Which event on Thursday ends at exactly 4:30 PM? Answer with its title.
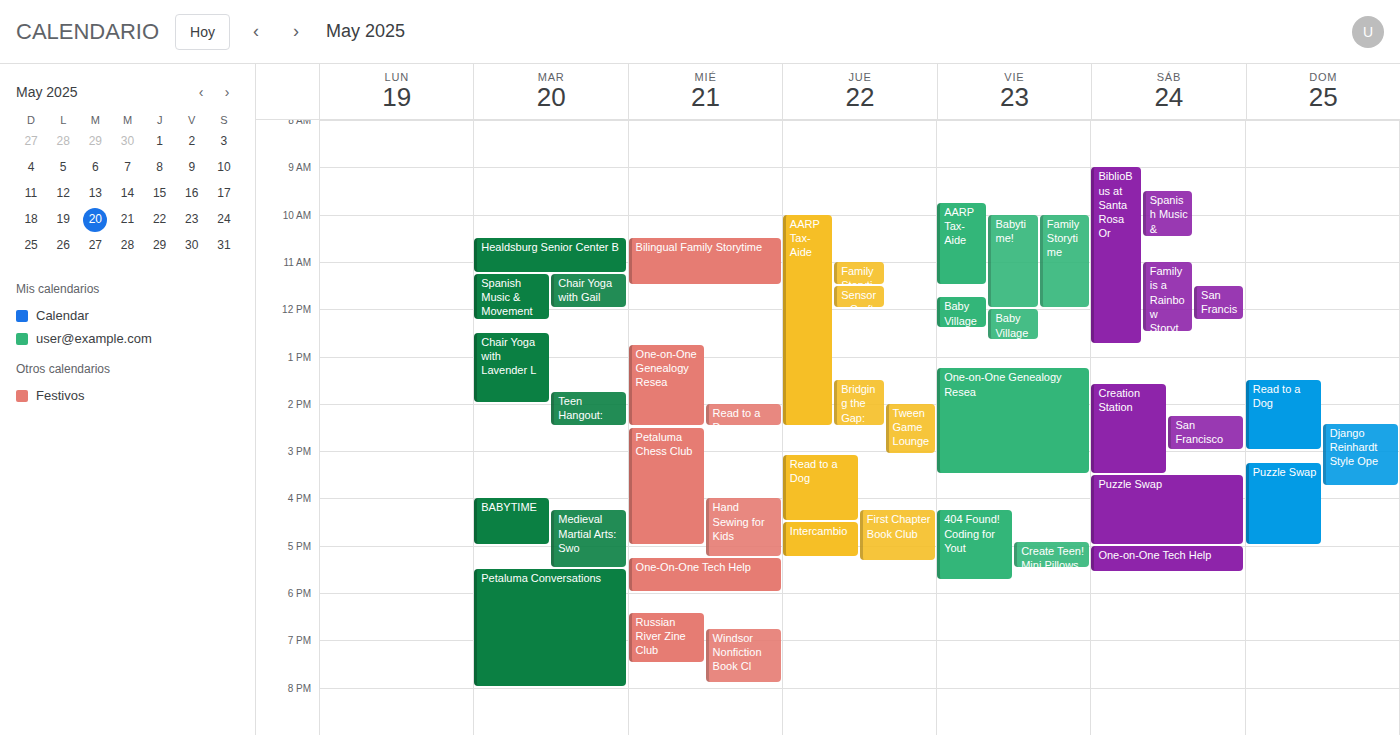
"Read to a Dog"